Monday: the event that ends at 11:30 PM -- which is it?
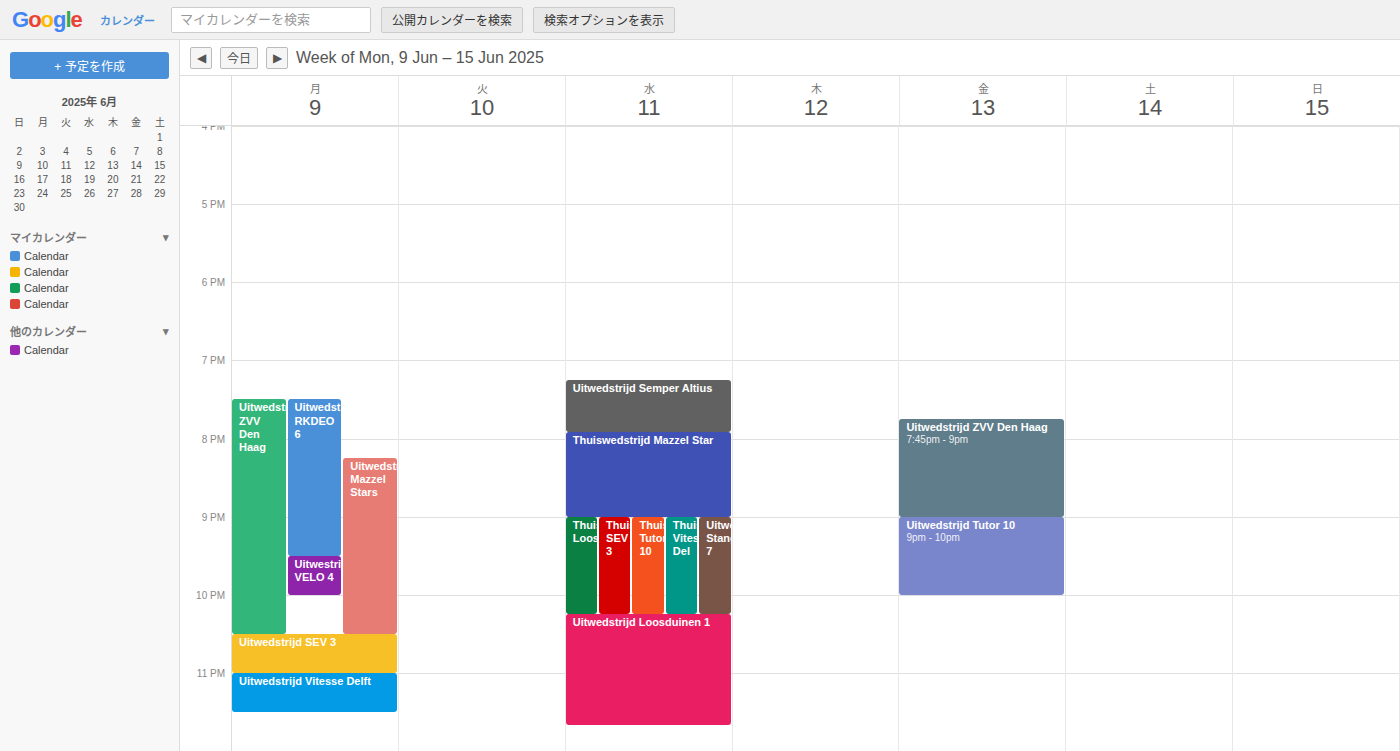
"Uitwedstrijd Vitesse Delft"